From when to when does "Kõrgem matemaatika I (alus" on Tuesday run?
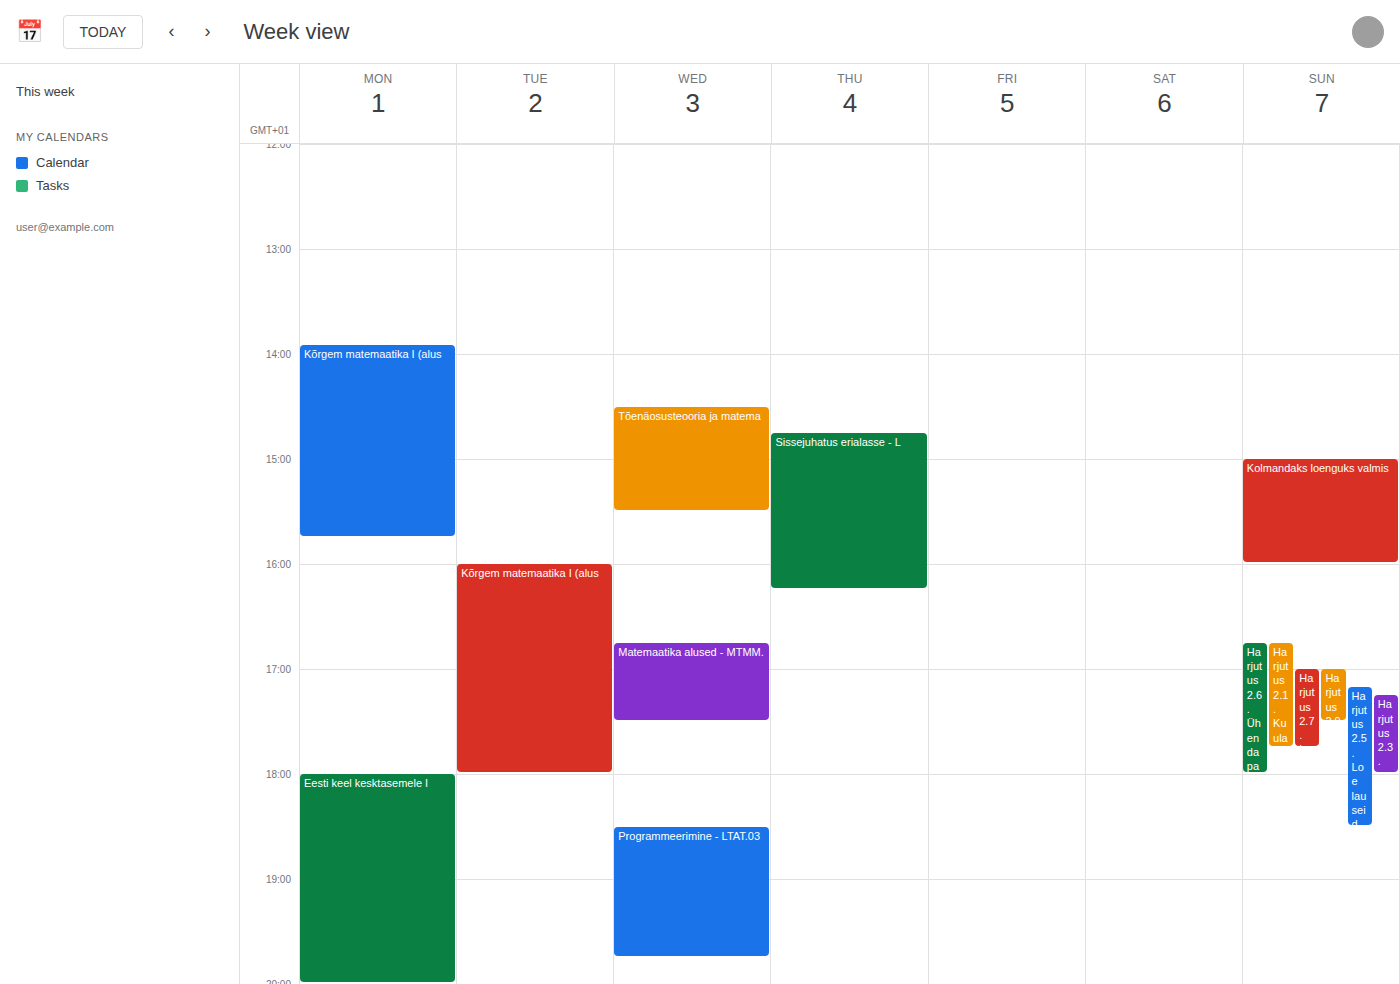
16:00 to 18:00